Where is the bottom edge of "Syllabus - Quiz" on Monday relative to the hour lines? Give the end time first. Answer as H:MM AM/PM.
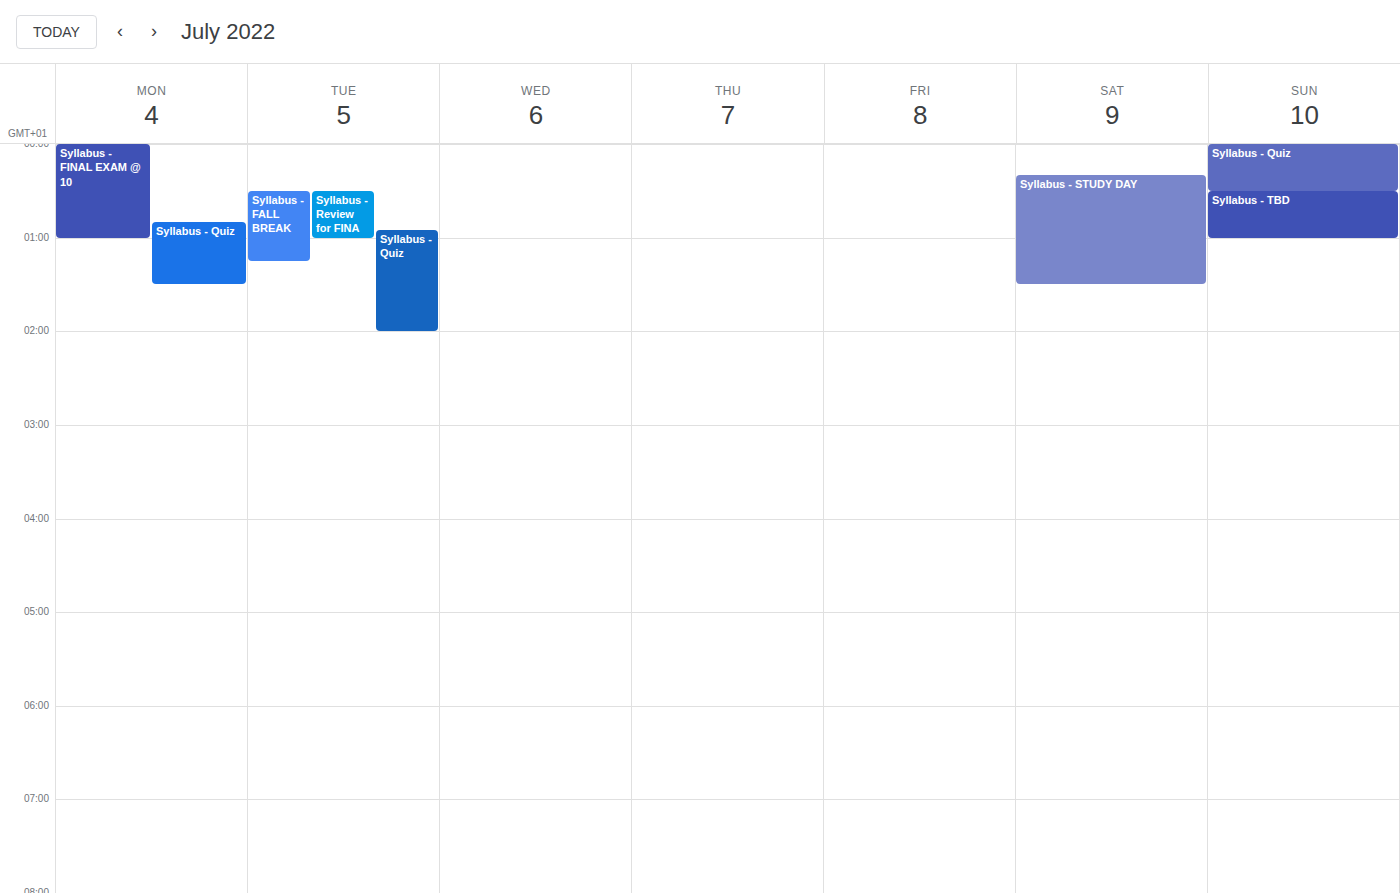
1:30 AM -- halfway between the 1 AM and 2 AM lines.